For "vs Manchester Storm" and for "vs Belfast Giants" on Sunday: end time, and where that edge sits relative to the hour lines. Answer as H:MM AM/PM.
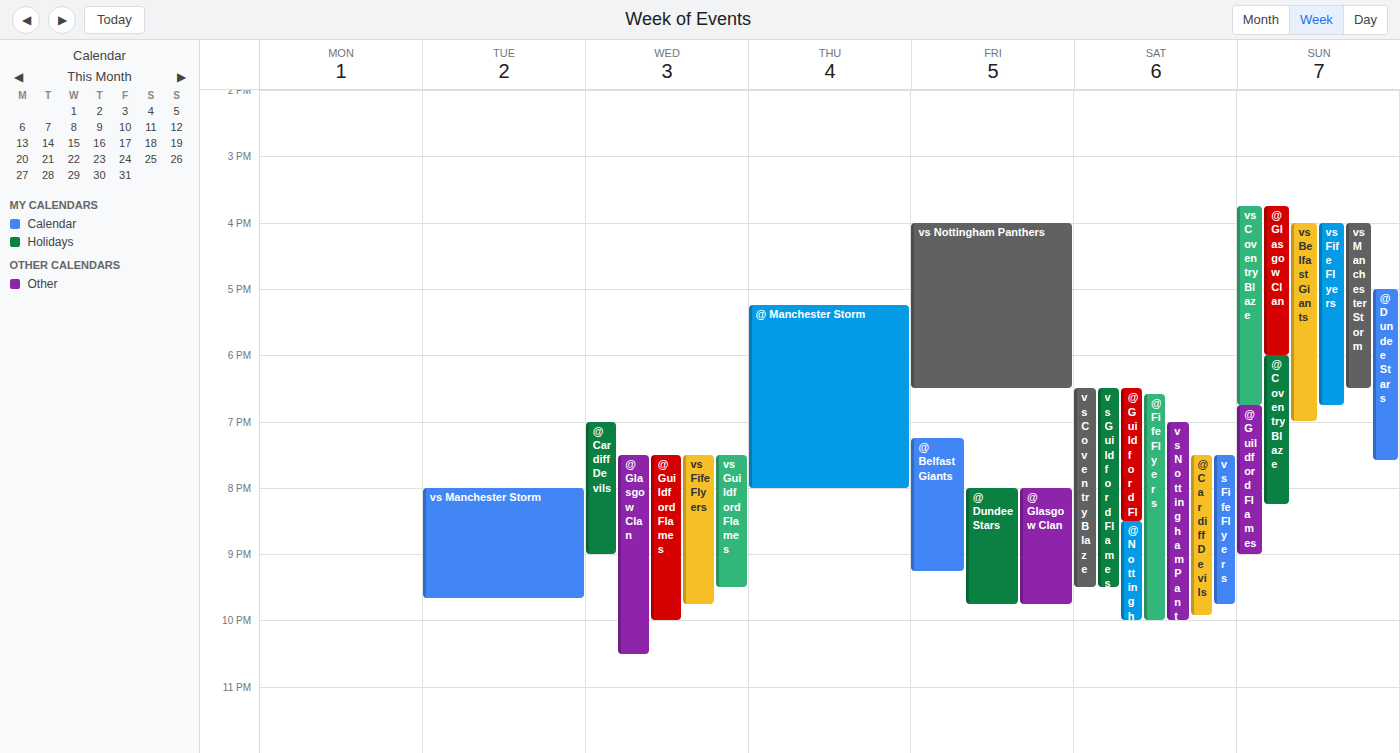
"vs Manchester Storm": 6:30 PM, halfway between the 6 PM and 7 PM lines. "vs Belfast Giants": 7:00 PM, exactly on the 7 PM line.